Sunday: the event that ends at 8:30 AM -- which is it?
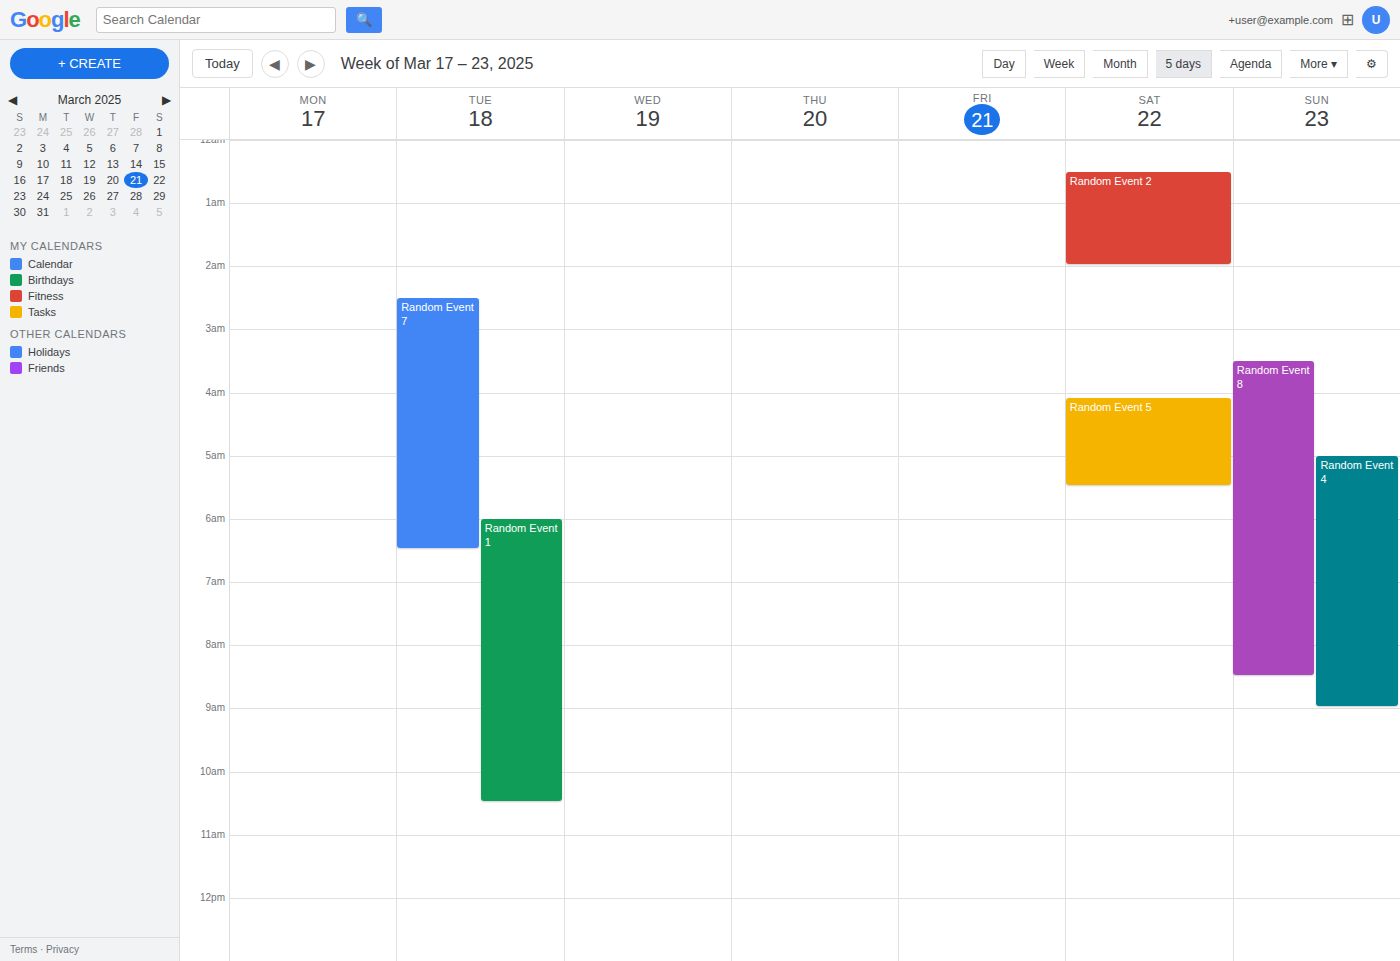
"Random Event 8"